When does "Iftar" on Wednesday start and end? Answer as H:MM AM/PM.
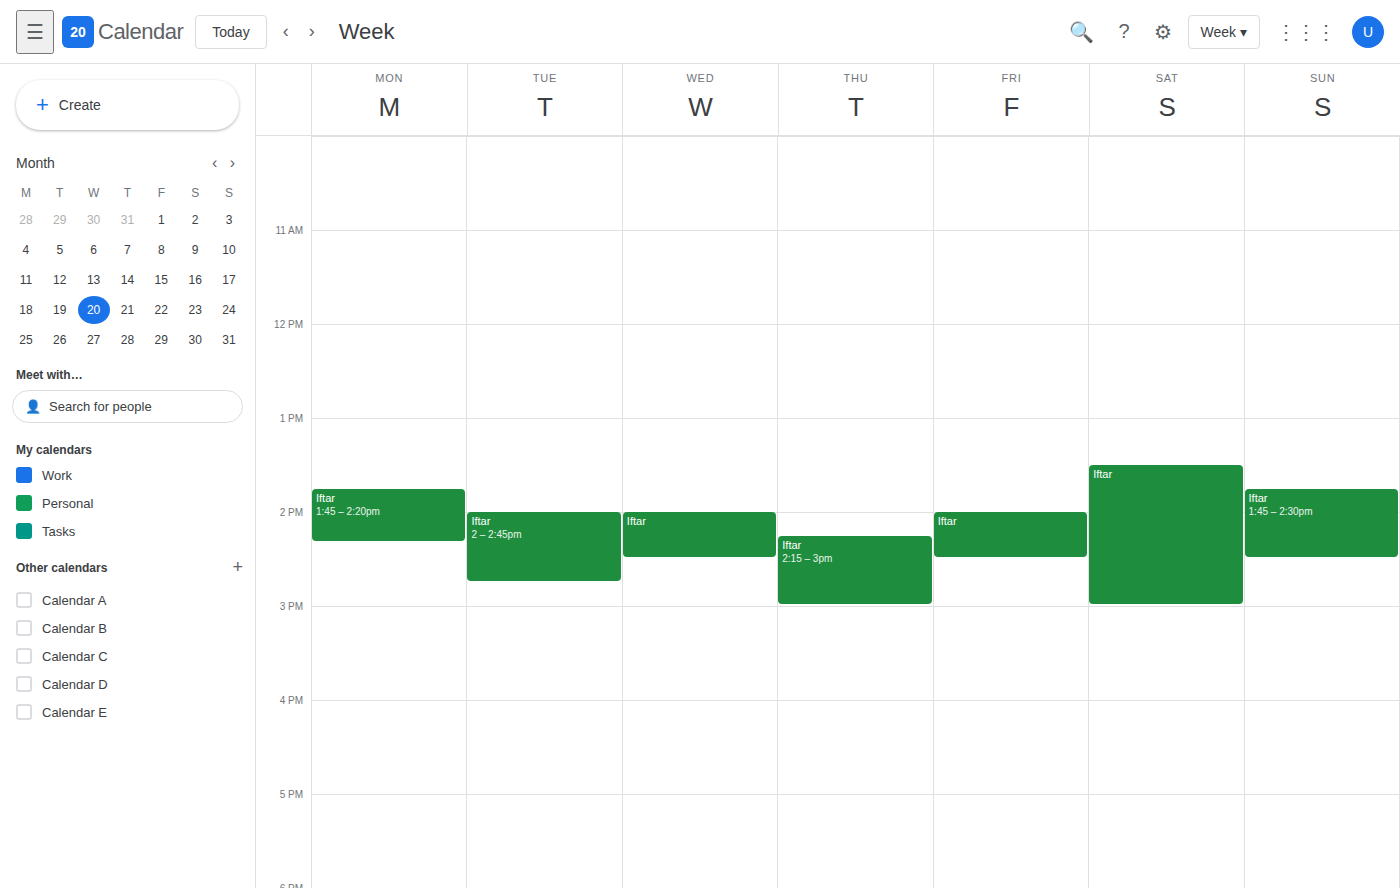
2:00 PM to 2:30 PM